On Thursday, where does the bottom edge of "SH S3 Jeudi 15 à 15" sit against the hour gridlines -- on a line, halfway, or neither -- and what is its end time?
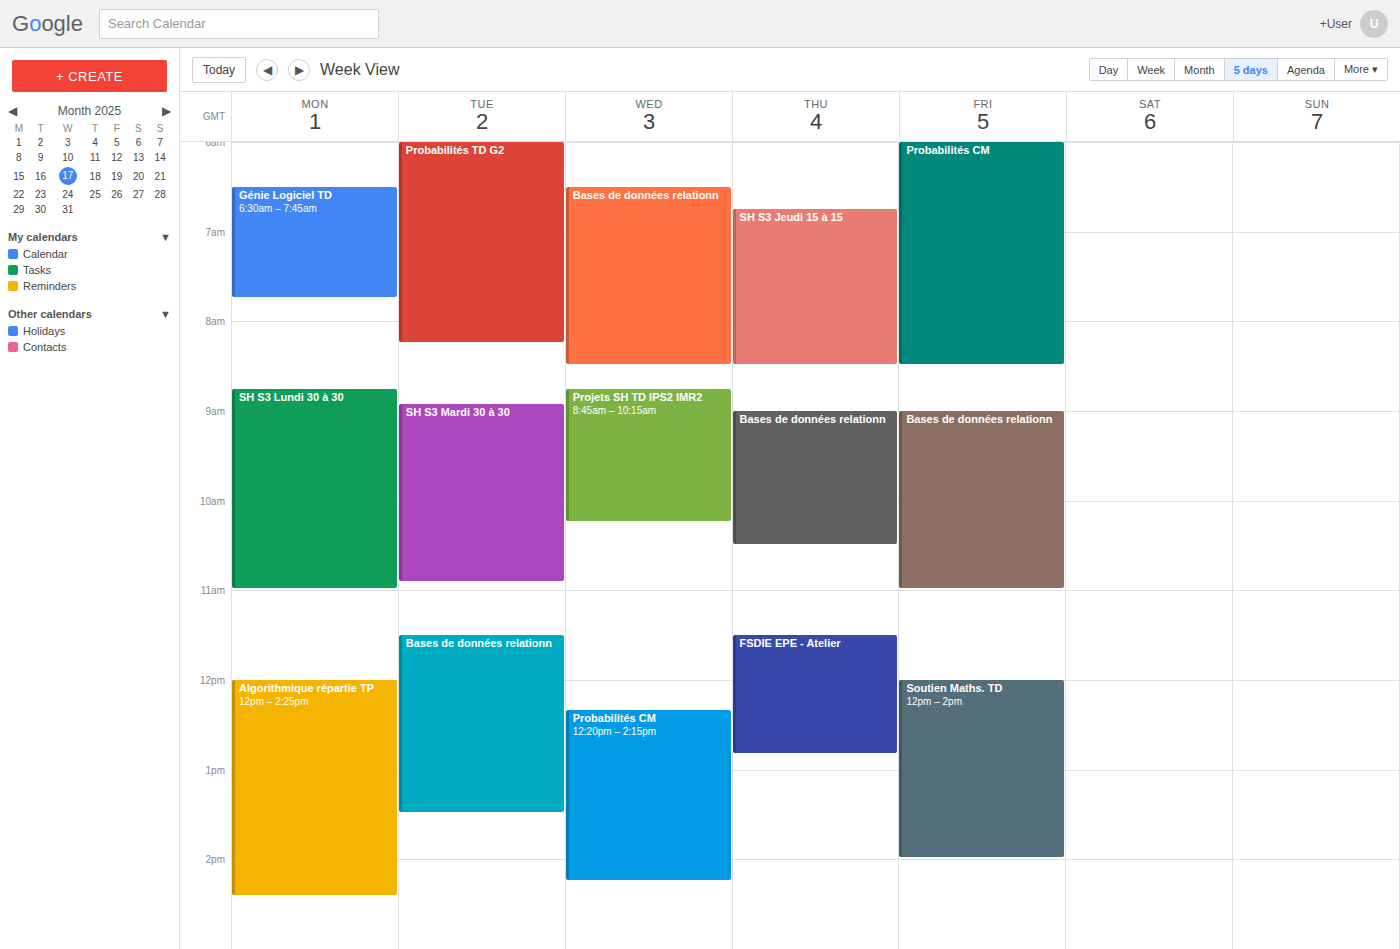
8:30 AM -- halfway between the 8 AM and 9 AM lines.